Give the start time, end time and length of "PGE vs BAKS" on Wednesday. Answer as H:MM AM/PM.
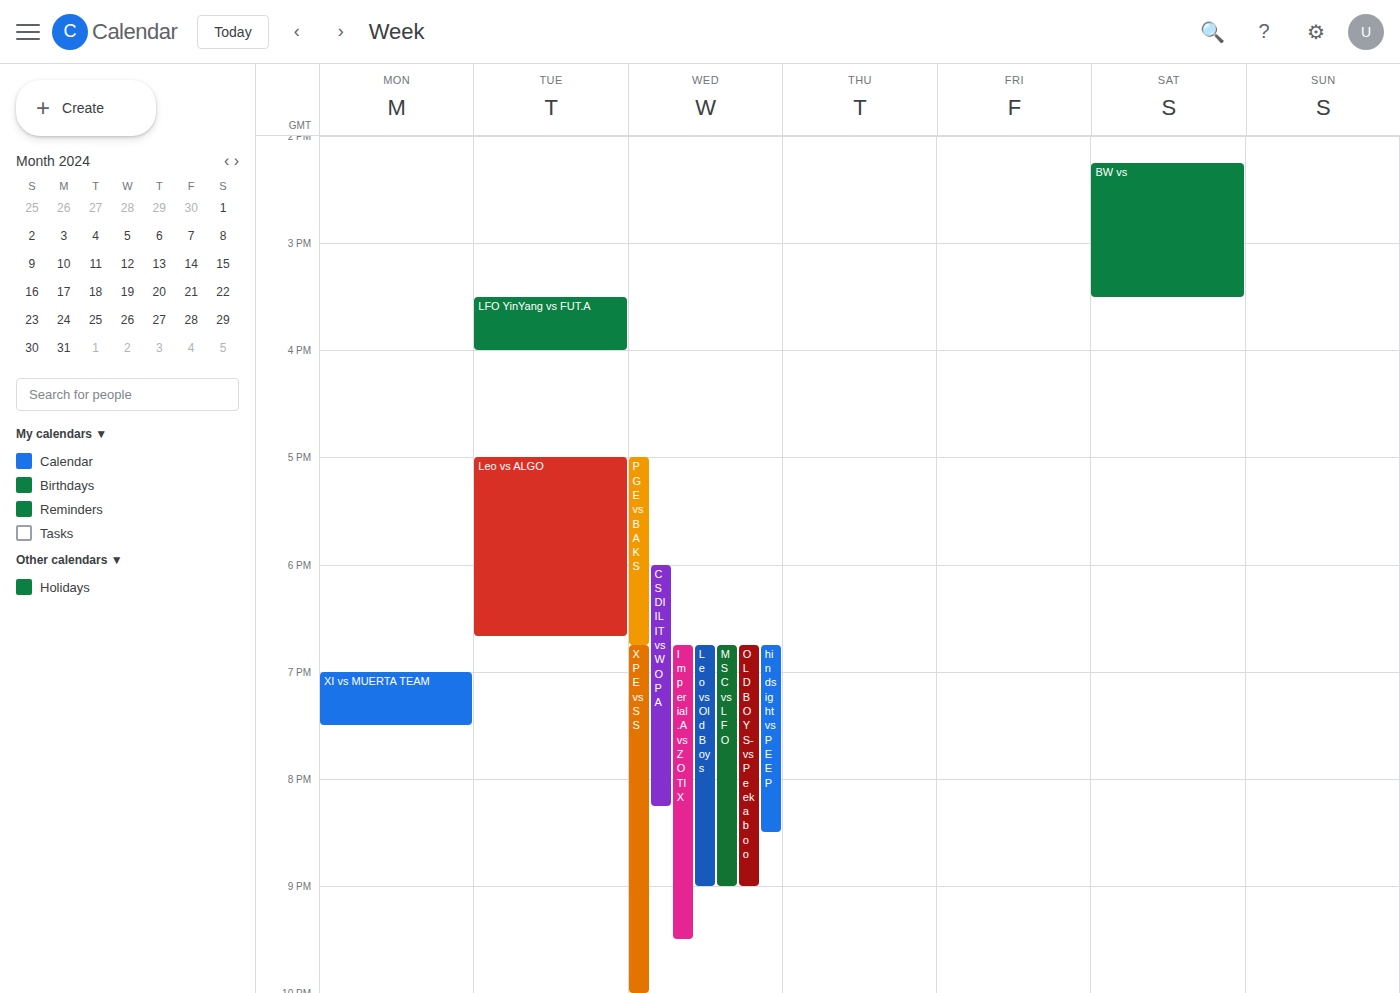
5:00 PM to 6:45 PM, 1 hour 45 minutes